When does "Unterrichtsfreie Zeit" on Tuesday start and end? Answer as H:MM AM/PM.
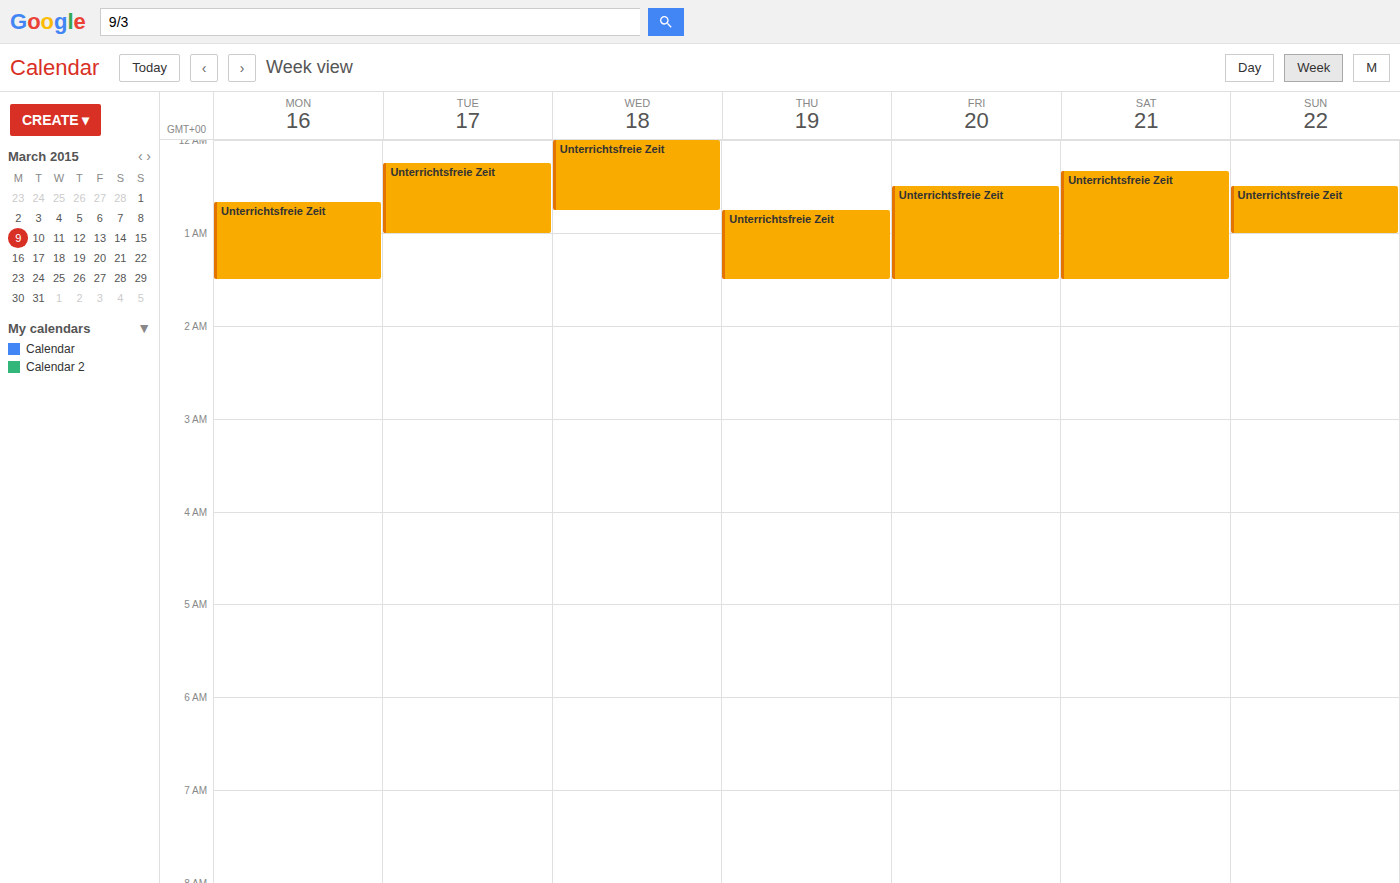
12:15 AM to 1:00 AM